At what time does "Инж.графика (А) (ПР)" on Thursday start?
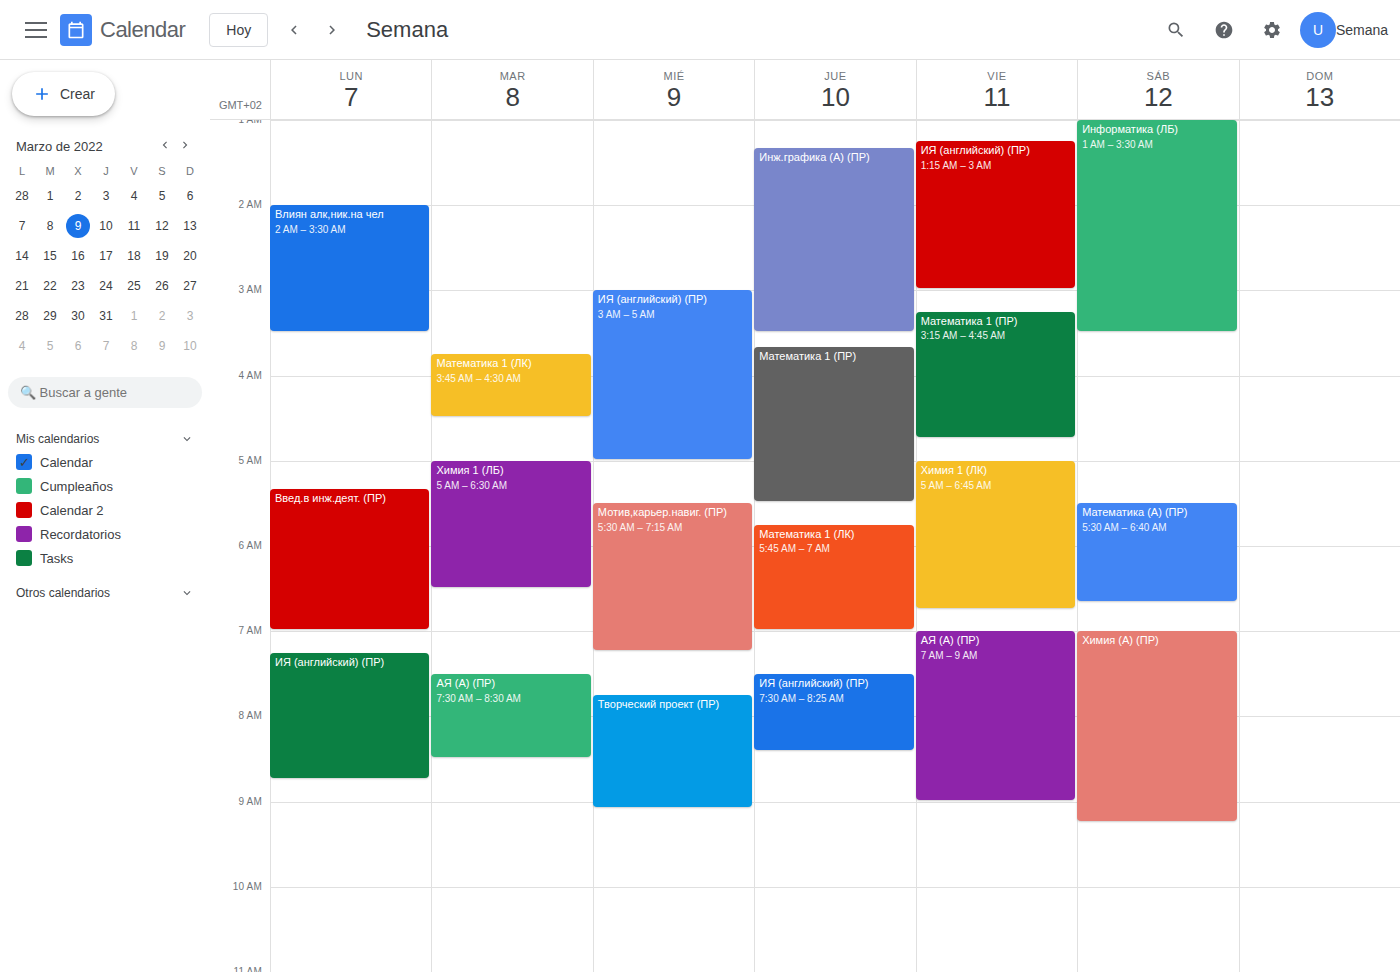
1:20 AM